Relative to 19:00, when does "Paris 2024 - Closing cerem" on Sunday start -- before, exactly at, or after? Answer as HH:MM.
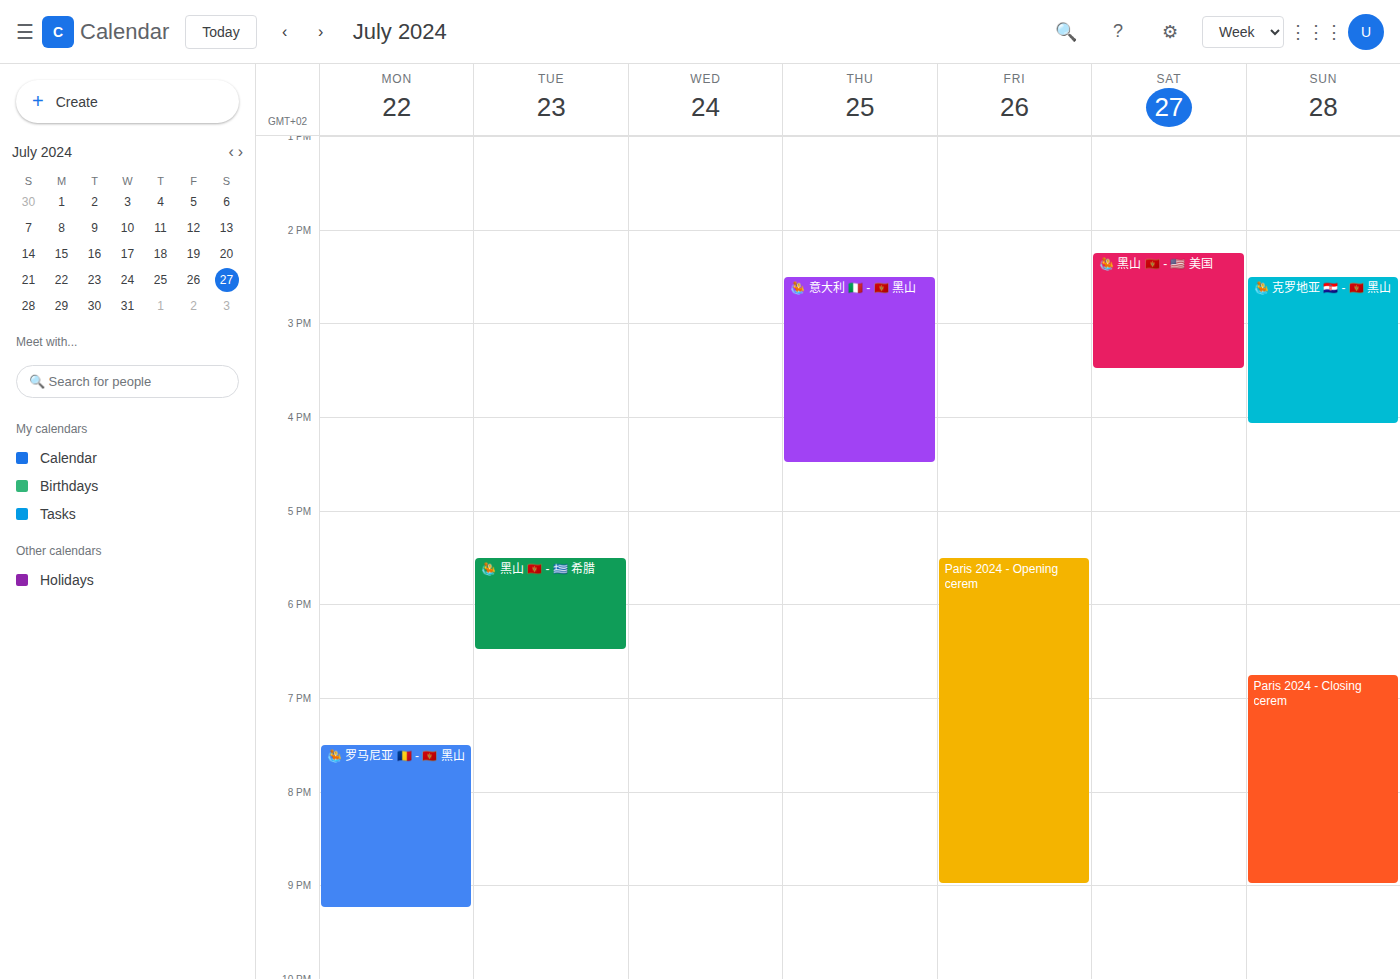
18:45 -- before 19:00, 15 minutes above the 19:00 line.